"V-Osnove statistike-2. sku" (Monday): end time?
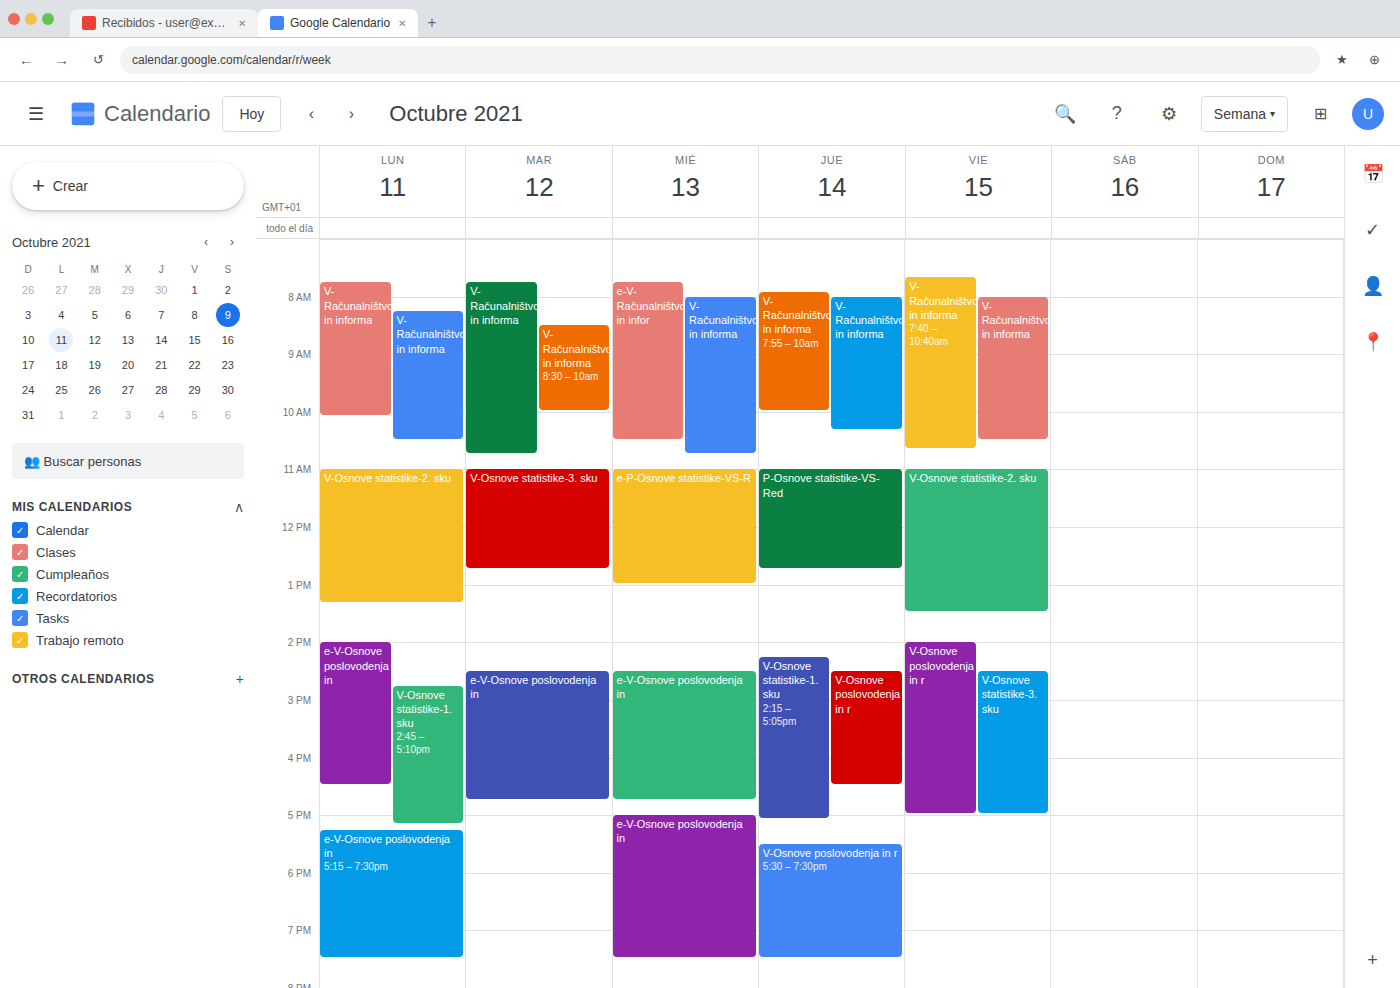
1:20 PM